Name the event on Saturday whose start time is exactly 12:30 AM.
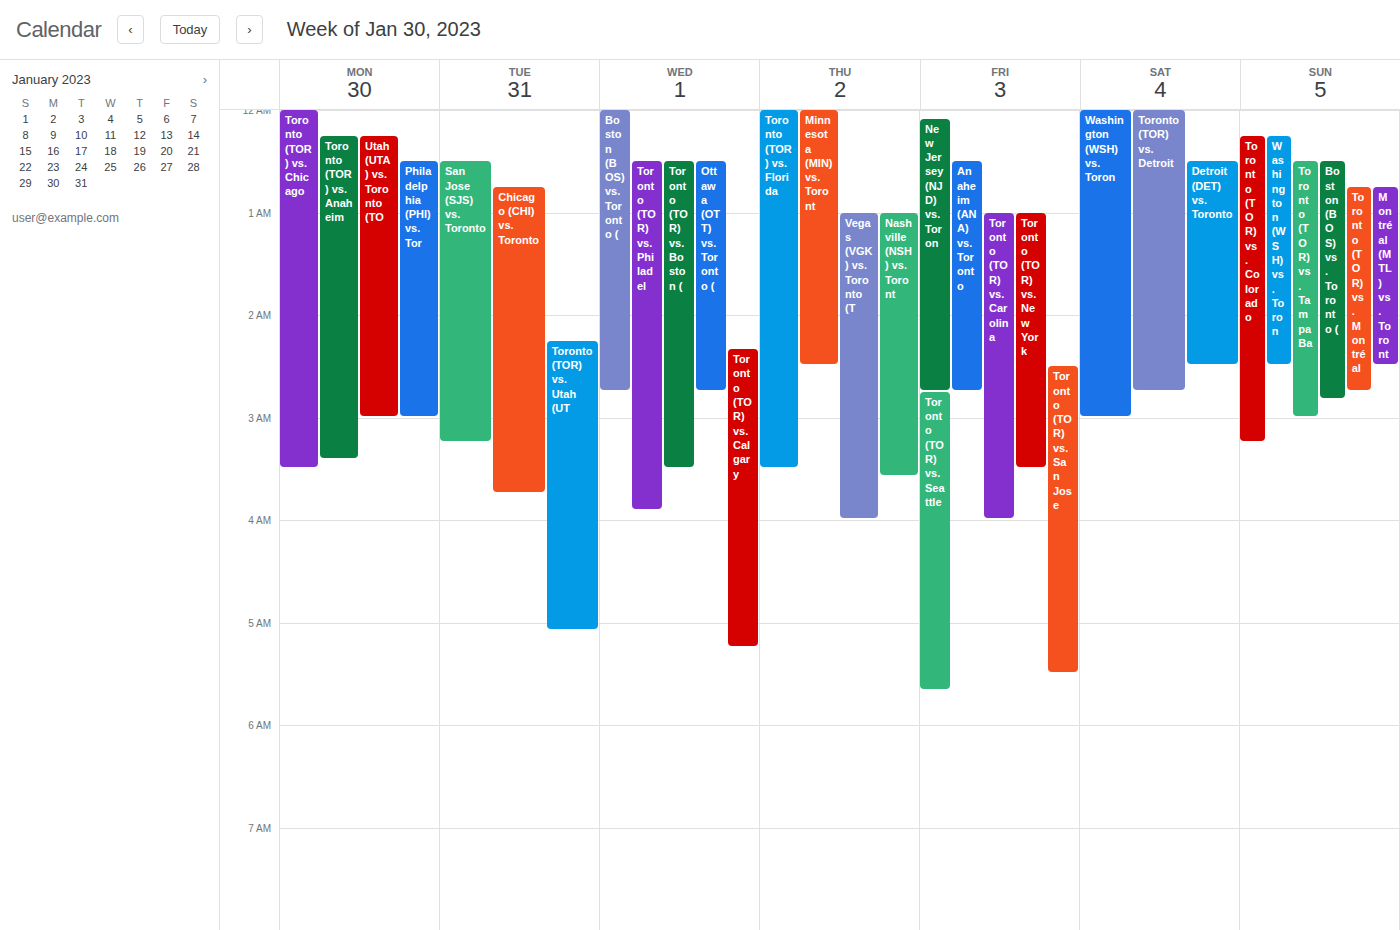
"Detroit (DET) vs. Toronto"